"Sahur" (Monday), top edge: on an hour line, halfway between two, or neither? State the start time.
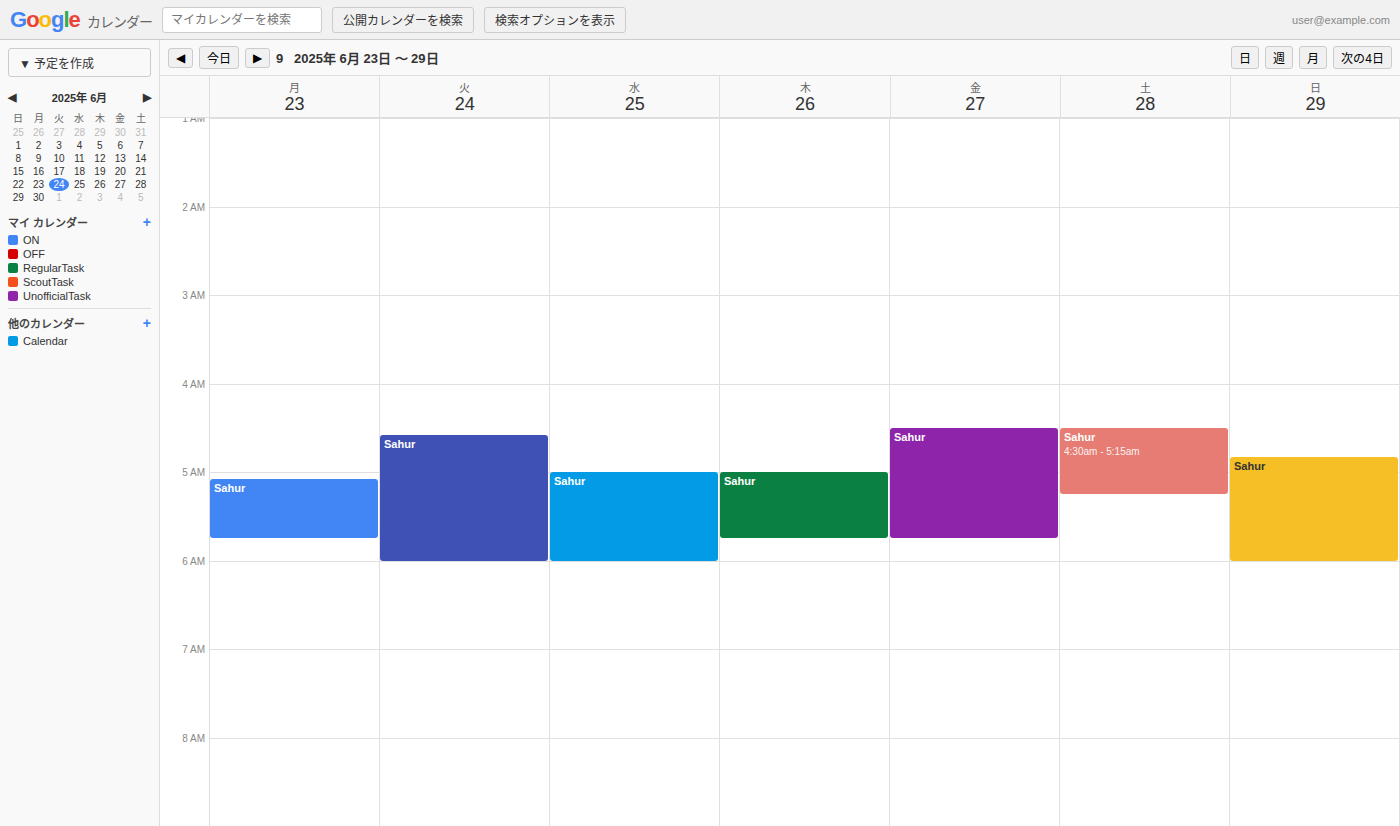
05:05 -- neither: 5 minutes below the 05:00 line and 55 minutes above the 06:00 line.